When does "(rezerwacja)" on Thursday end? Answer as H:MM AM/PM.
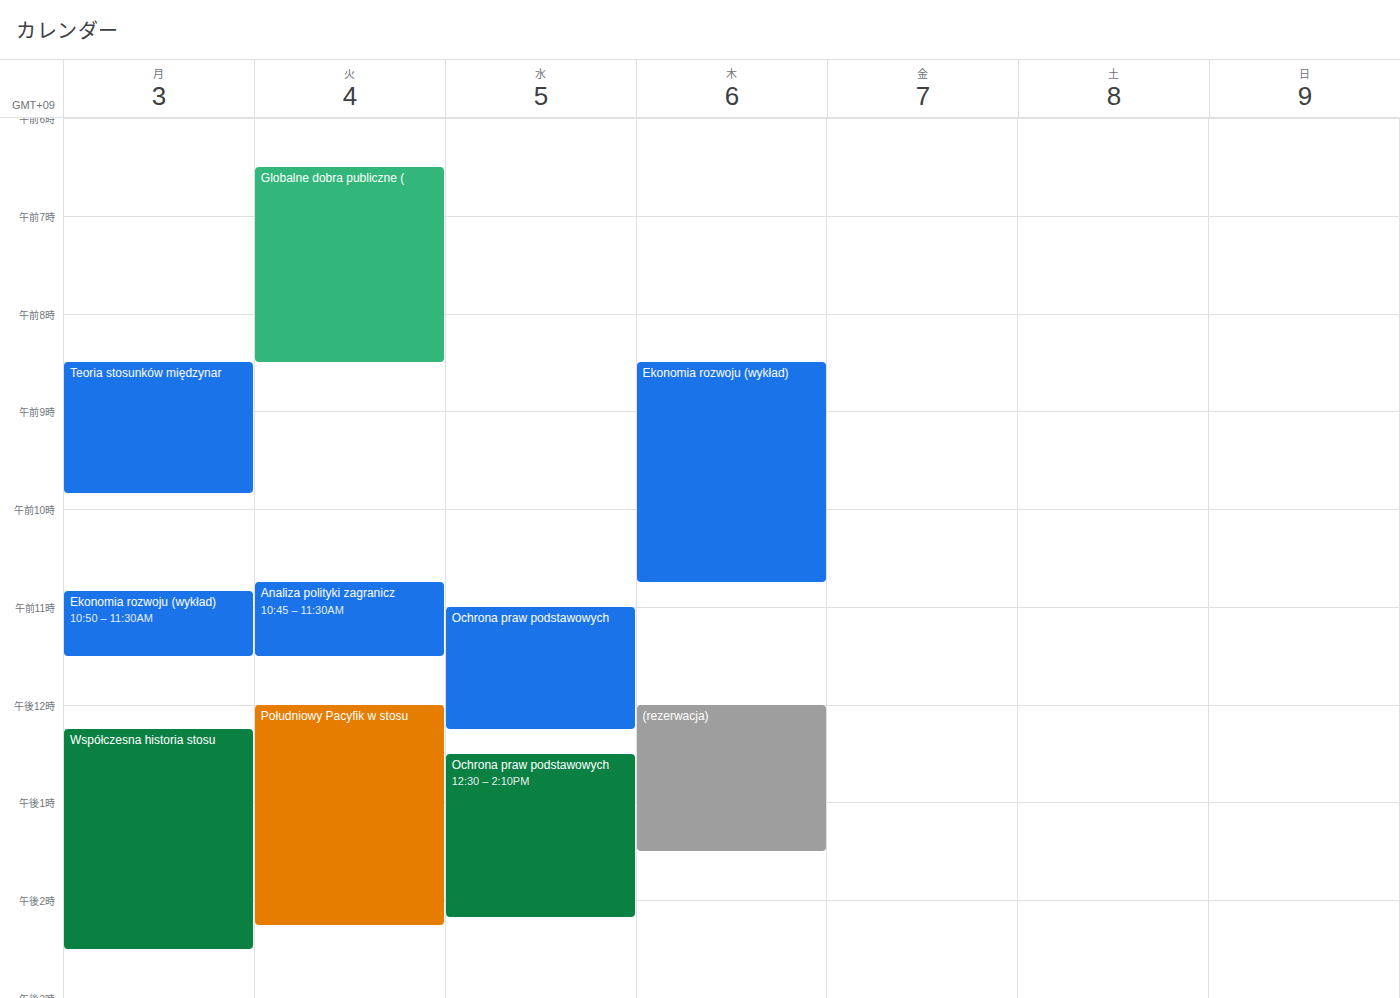
1:30 PM